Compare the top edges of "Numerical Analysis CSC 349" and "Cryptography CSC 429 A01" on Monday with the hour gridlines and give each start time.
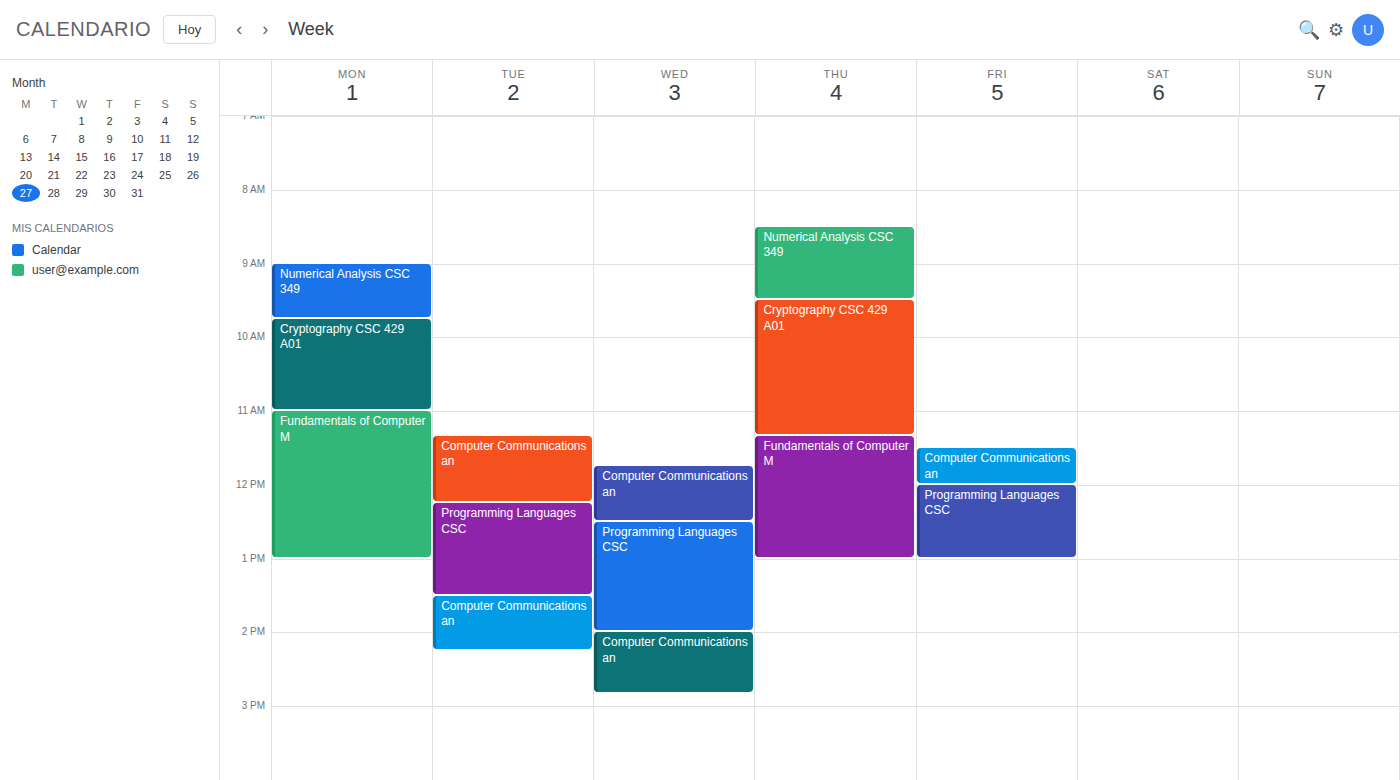
"Numerical Analysis CSC 349": 9:00 AM, exactly on the 9 AM line. "Cryptography CSC 429 A01": 9:45 AM, neither: three quarters of the way from the 9 AM line to the 10 AM line.